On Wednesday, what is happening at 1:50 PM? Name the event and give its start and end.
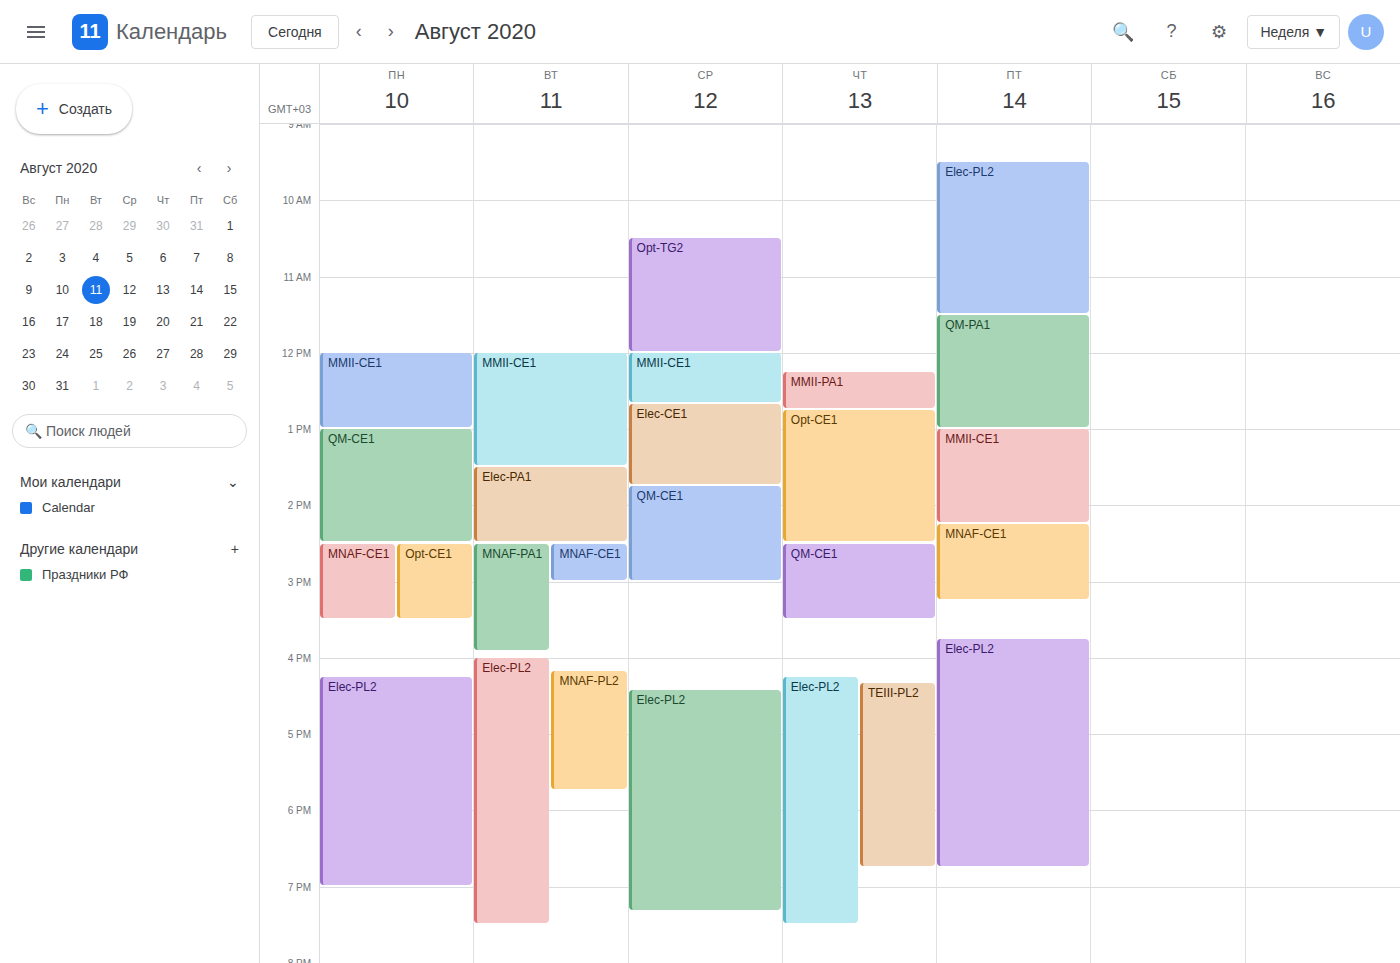
"QM-CE1", 1:45 PM to 3:00 PM